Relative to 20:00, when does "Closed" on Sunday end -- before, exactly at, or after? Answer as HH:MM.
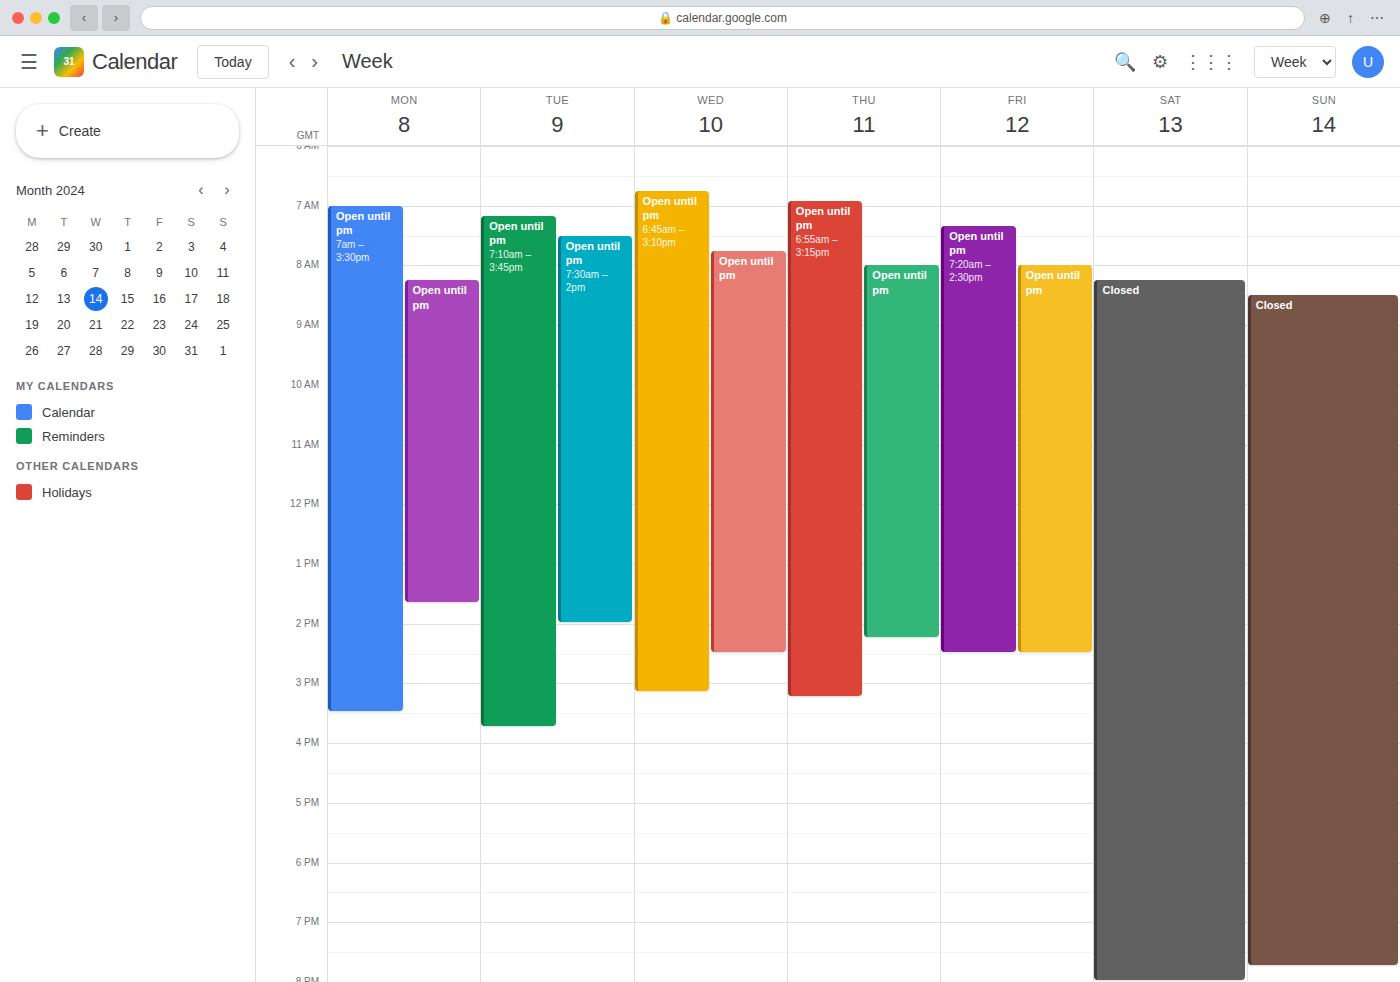
19:45 -- before 20:00, 15 minutes above the 20:00 line.